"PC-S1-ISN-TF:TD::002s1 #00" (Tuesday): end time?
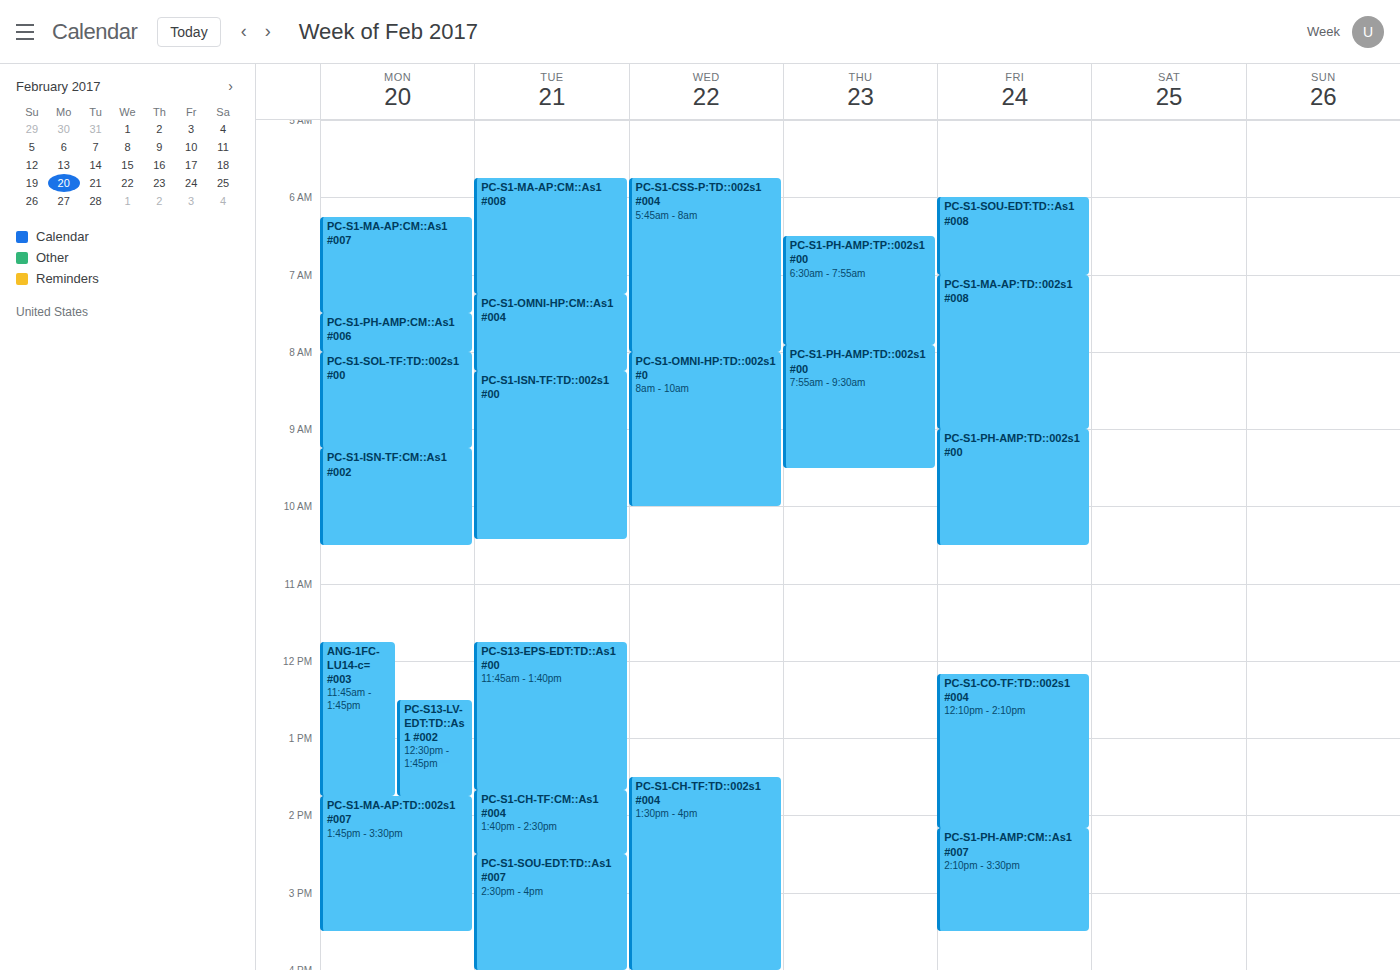
10:25 AM